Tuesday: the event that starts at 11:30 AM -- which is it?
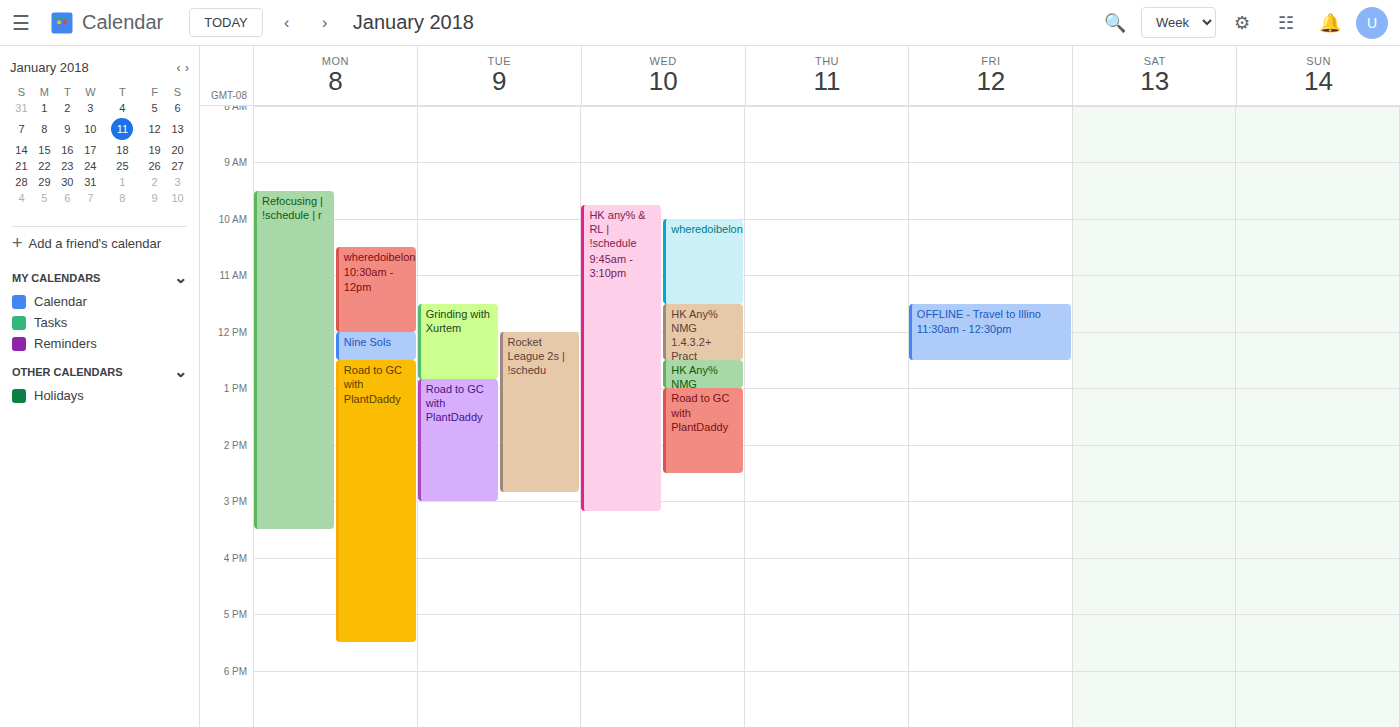
"Grinding with Xurtem"